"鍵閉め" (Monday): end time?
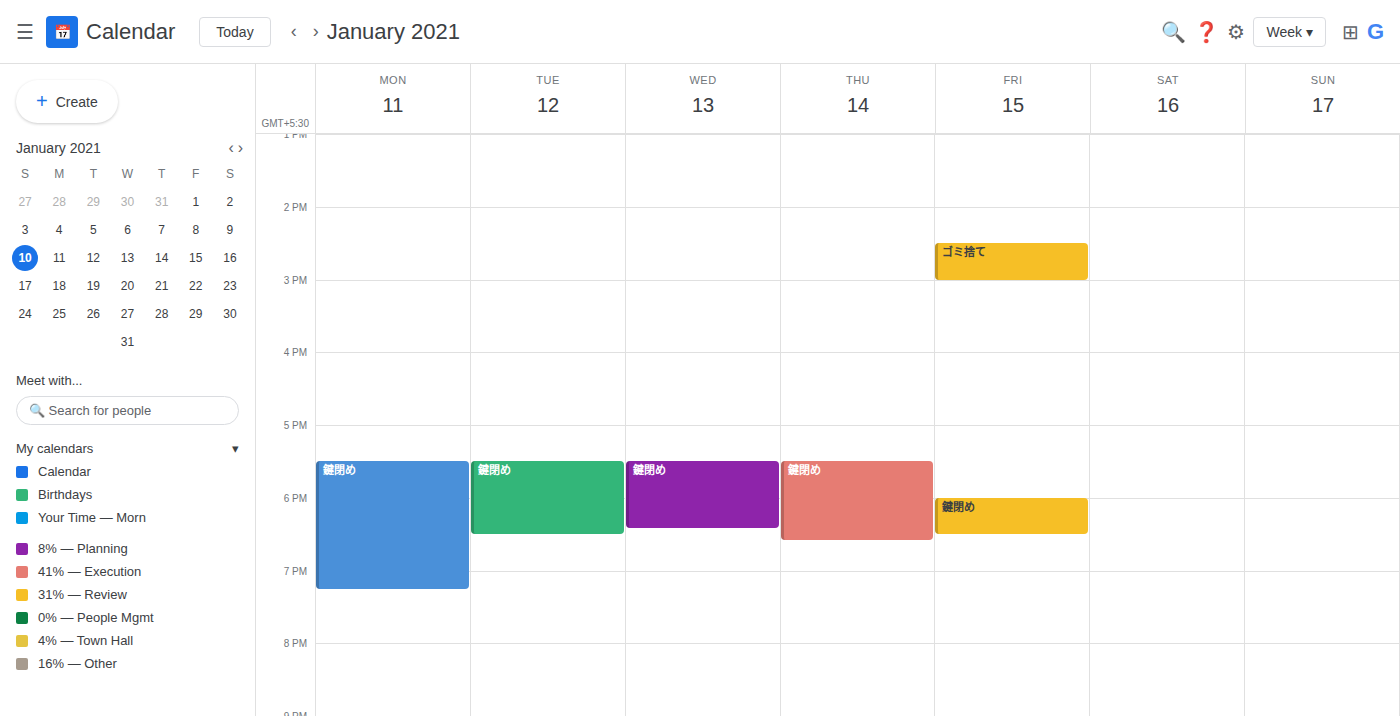
19:15